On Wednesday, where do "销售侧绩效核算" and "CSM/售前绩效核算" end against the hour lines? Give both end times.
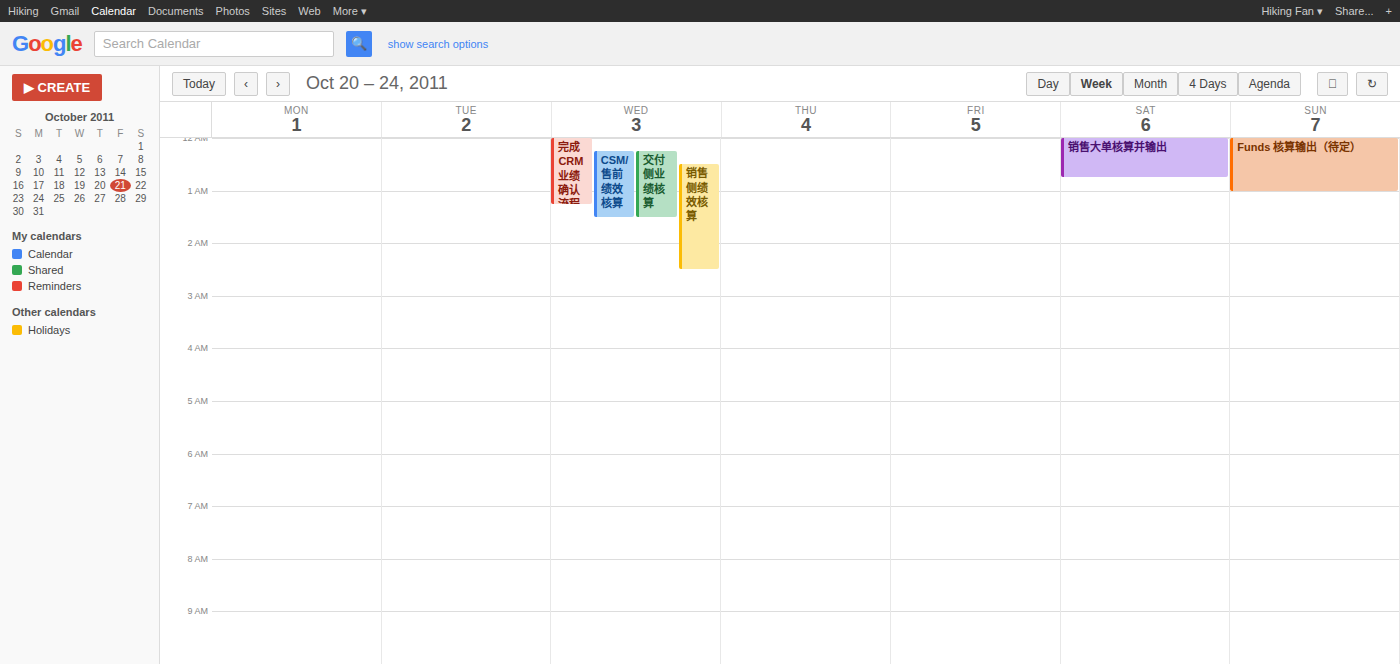
"销售侧绩效核算": 2:30 AM, halfway between the 2 AM and 3 AM lines. "CSM/售前绩效核算": 1:30 AM, halfway between the 1 AM and 2 AM lines.